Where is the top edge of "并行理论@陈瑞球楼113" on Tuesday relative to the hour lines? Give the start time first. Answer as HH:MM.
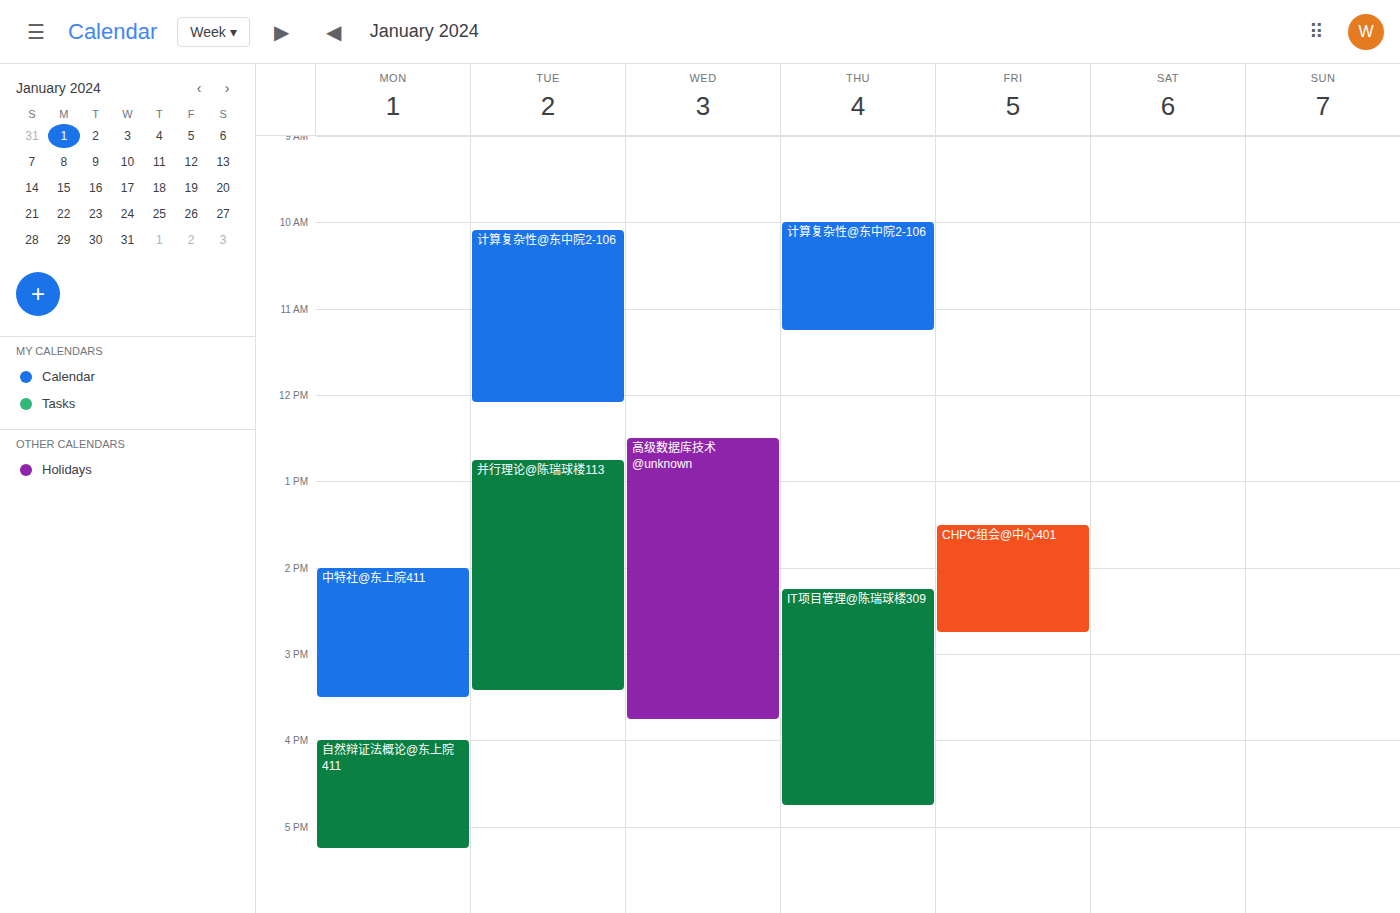
12:45 -- neither: three quarters of the way from the 12:00 line to the 13:00 line.